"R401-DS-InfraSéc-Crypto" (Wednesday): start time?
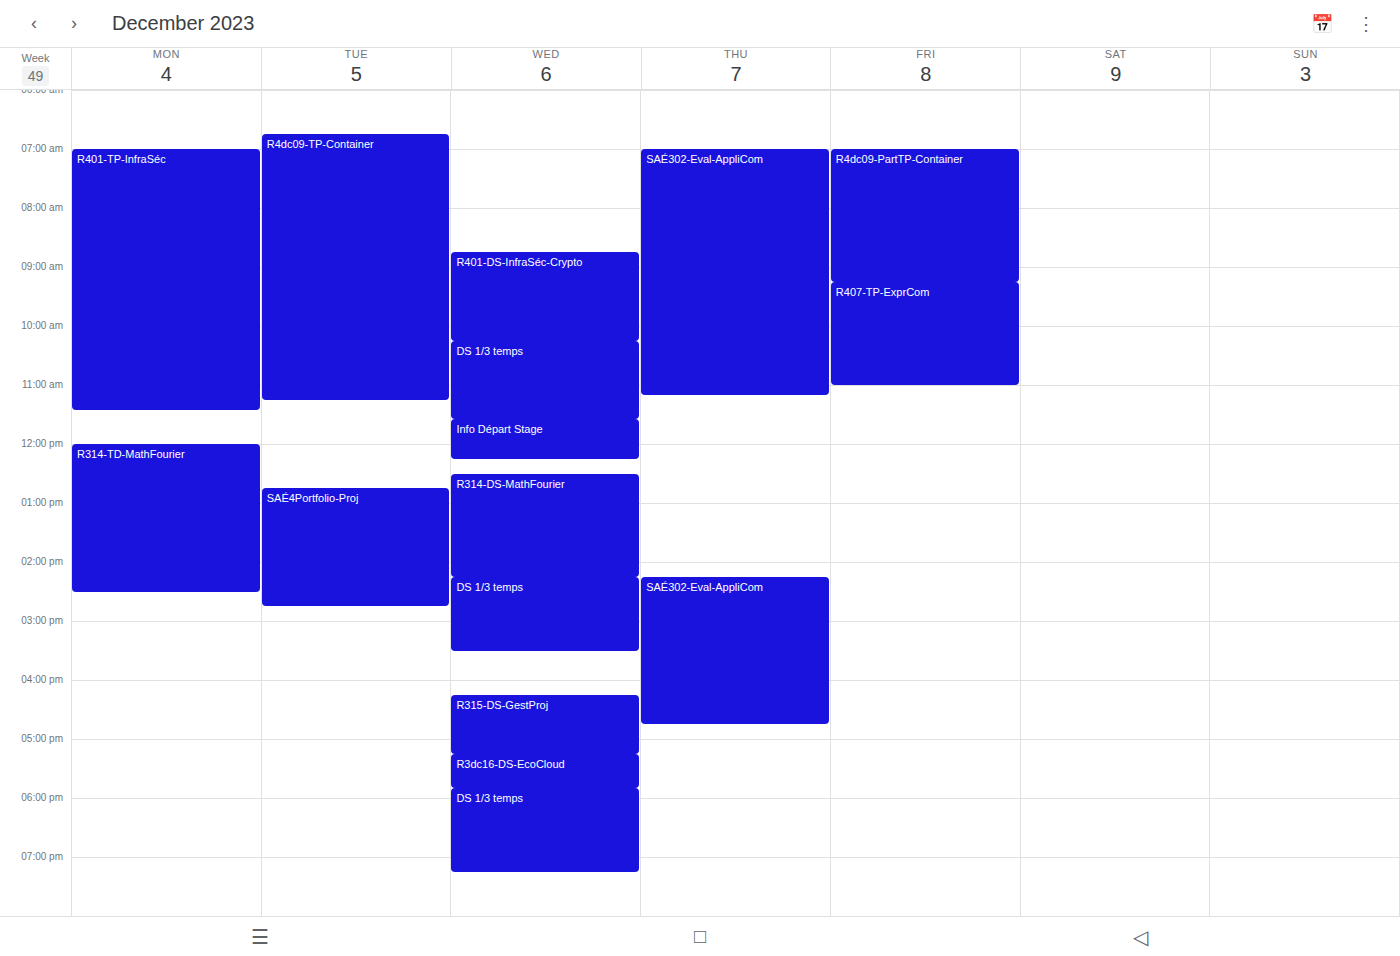
8:45 AM